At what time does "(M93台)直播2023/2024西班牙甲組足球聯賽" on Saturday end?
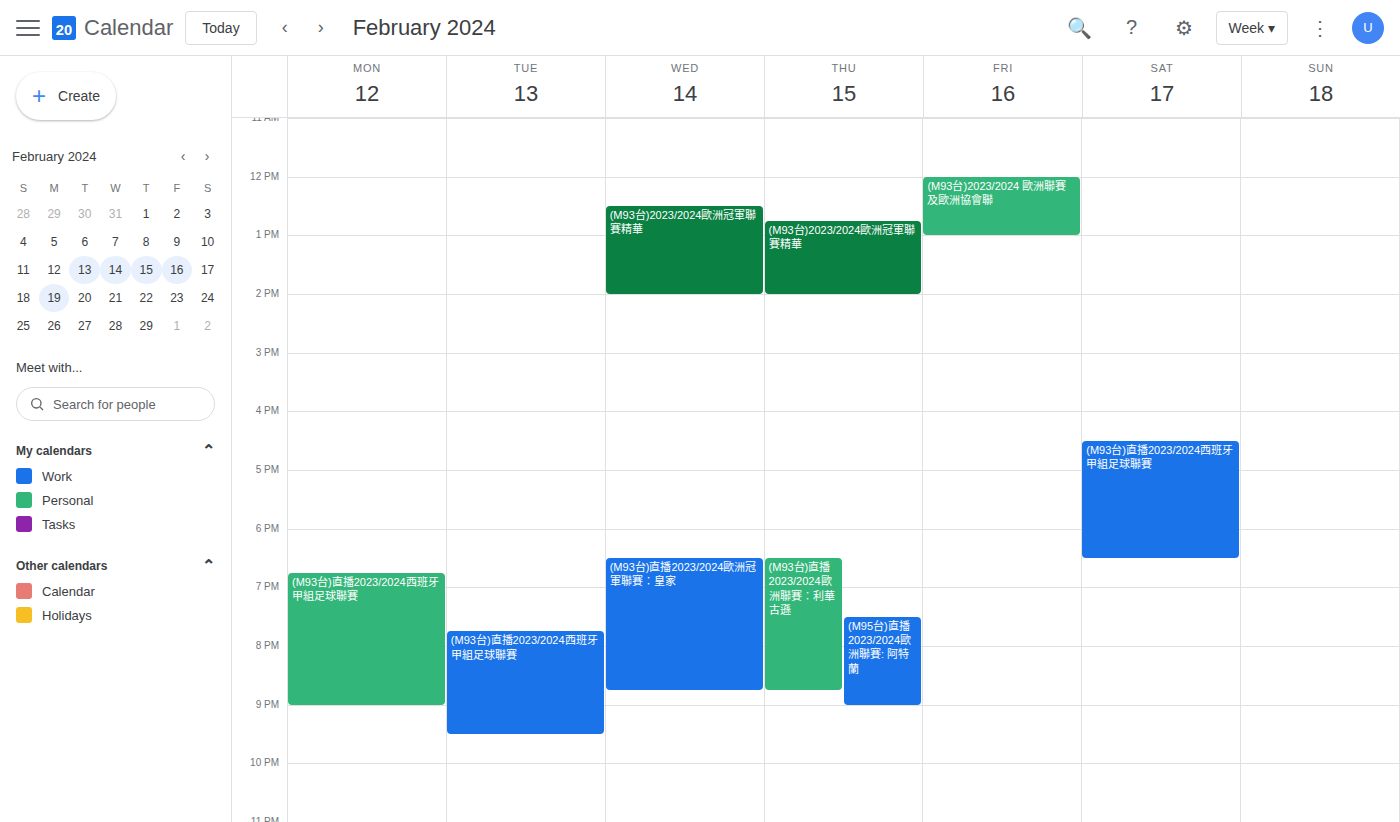
6:30 PM